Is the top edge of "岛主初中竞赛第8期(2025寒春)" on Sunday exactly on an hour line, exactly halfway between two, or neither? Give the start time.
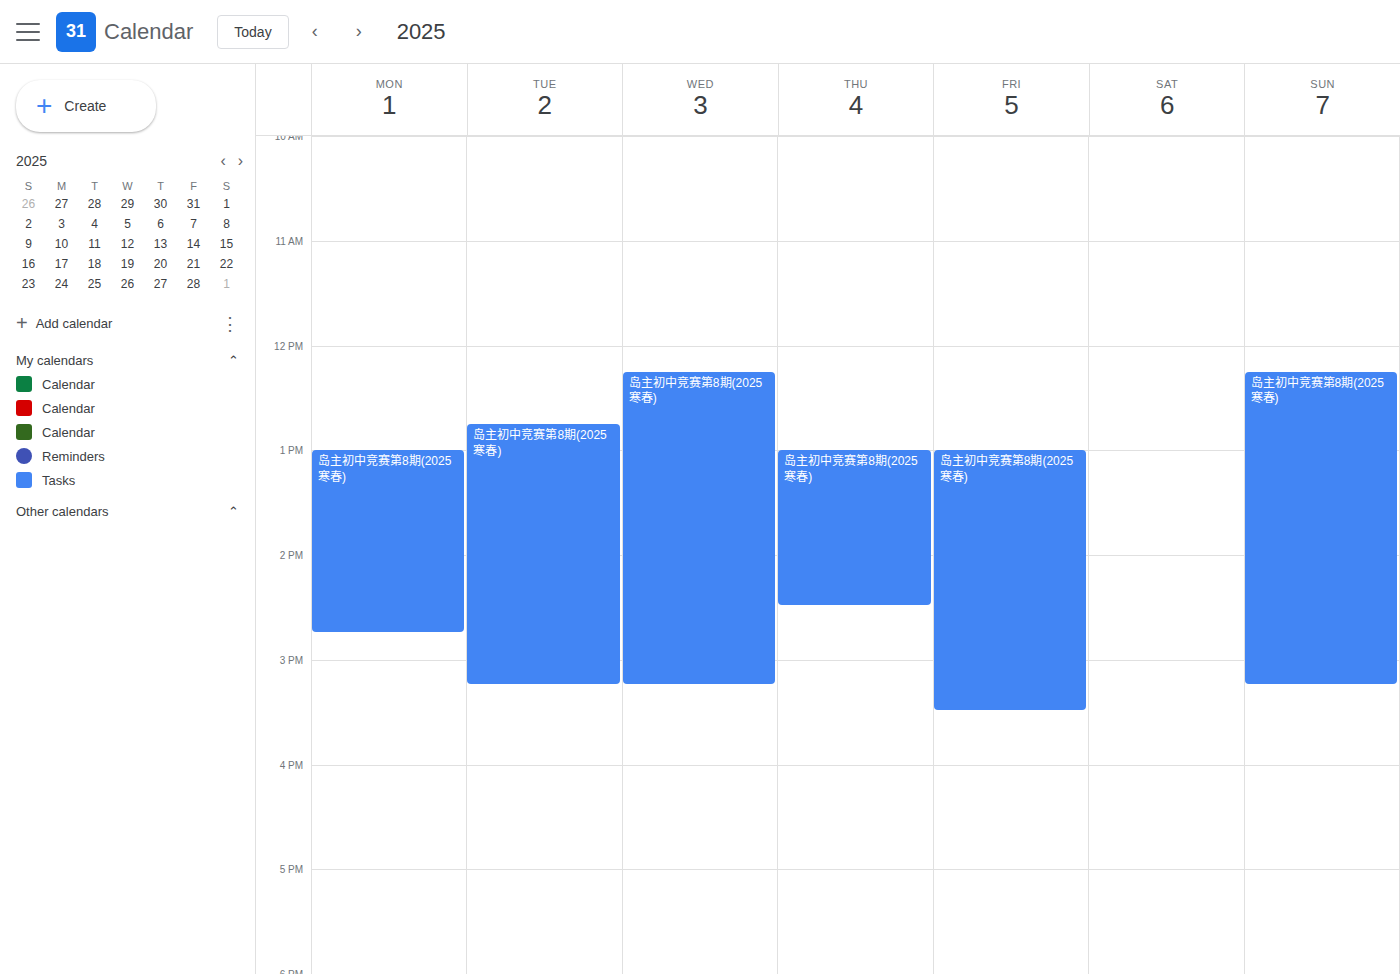
12:15 PM -- neither: a quarter of the way from the 12 PM line to the 1 PM line.